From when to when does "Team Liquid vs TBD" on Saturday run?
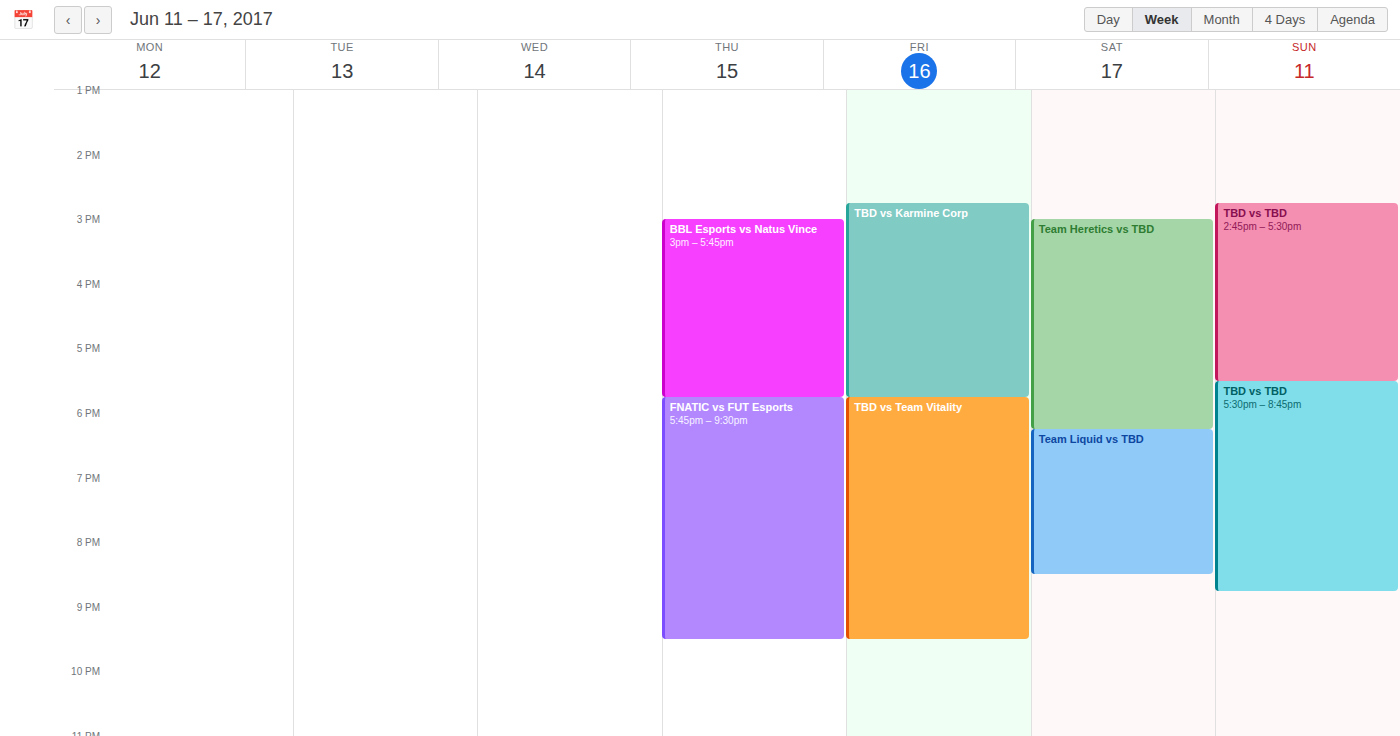
6:15 PM to 8:30 PM